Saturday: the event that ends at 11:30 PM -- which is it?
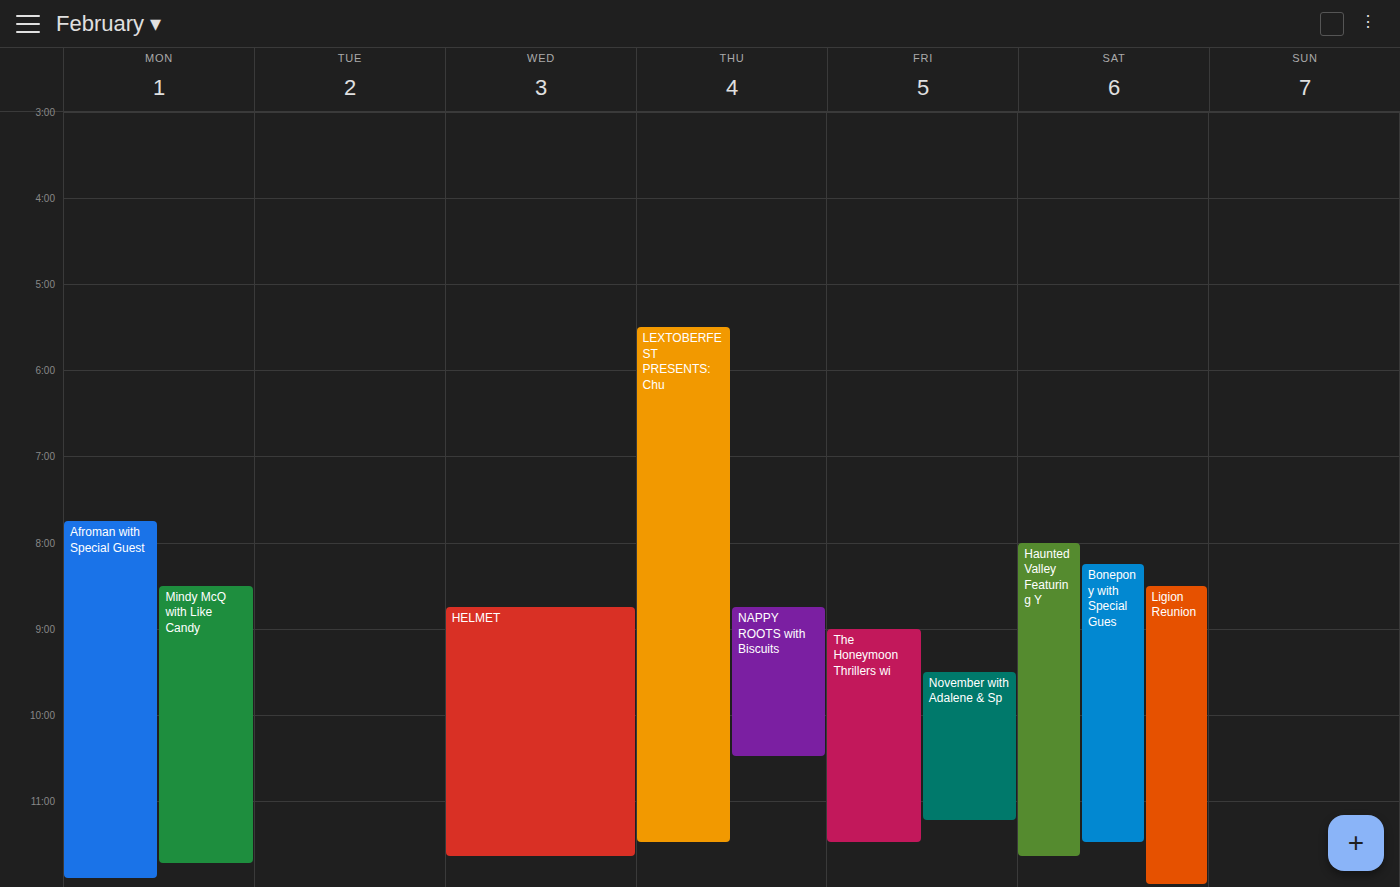
"Bonepony with Special Gues"